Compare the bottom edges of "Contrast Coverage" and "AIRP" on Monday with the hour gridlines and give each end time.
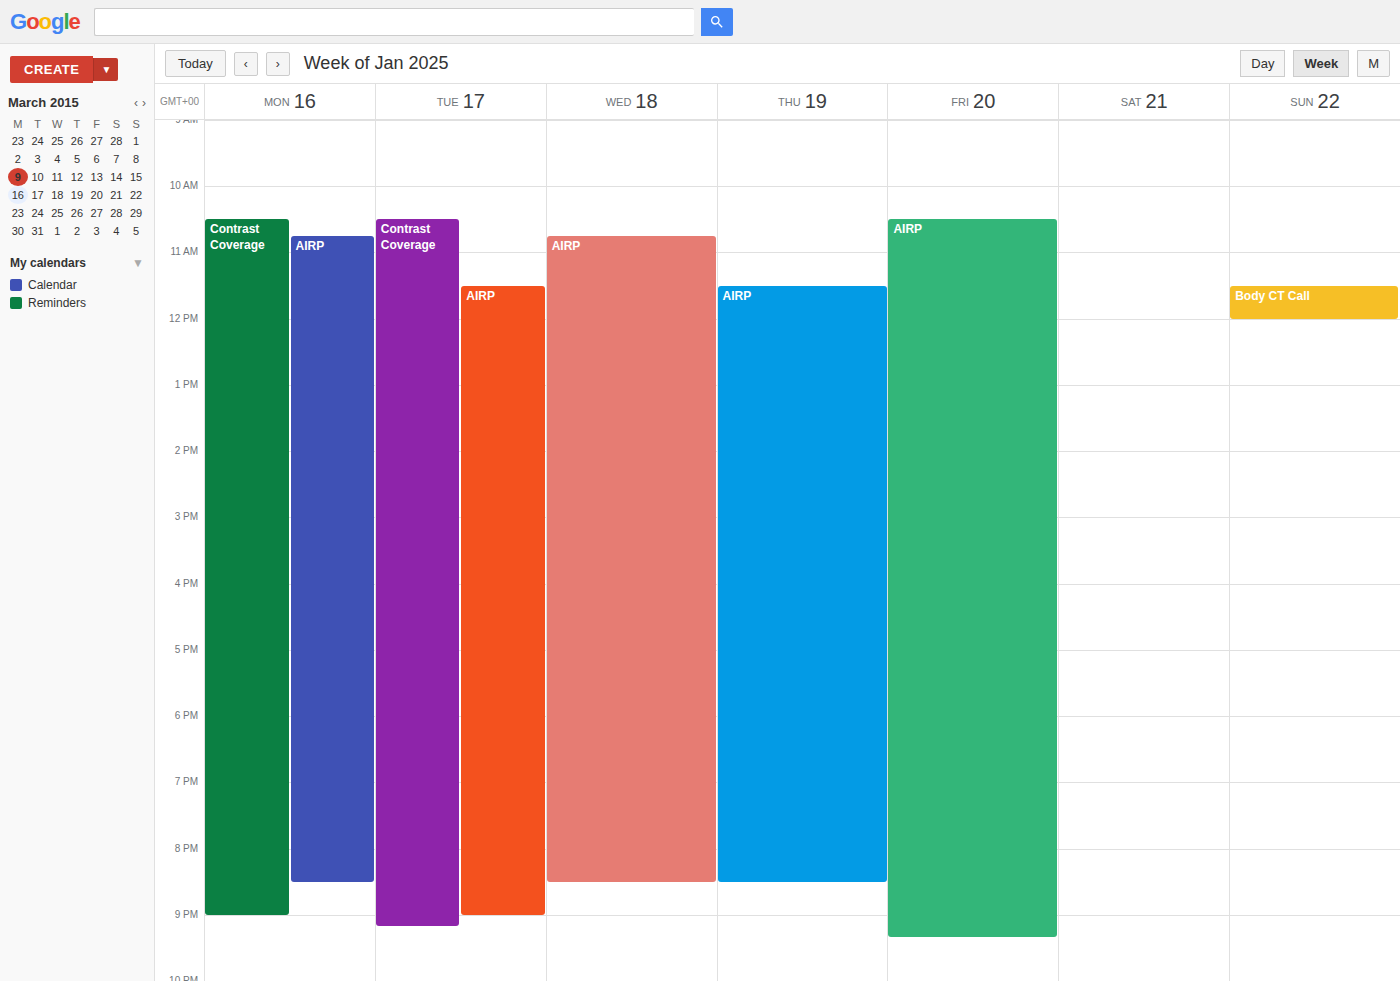
"Contrast Coverage": 9:00 PM, exactly on the 9 PM line. "AIRP": 8:30 PM, halfway between the 8 PM and 9 PM lines.